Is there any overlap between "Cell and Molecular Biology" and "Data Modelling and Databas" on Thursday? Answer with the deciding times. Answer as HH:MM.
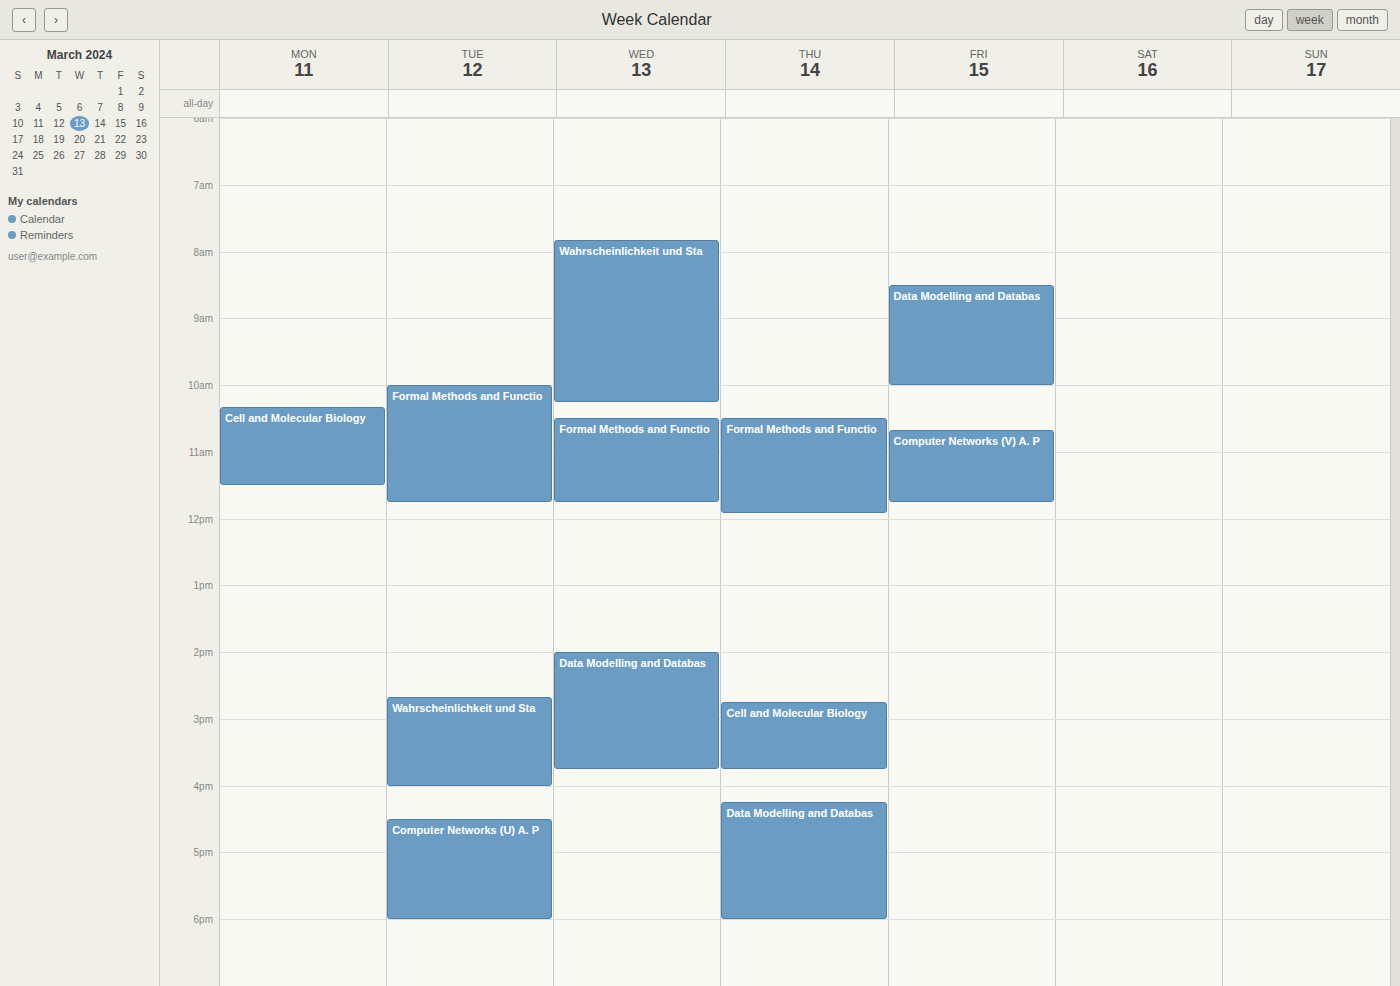
"Cell and Molecular Biology" ends at 15:45 and "Data Modelling and Databas" starts at 16:15 -- no overlap.